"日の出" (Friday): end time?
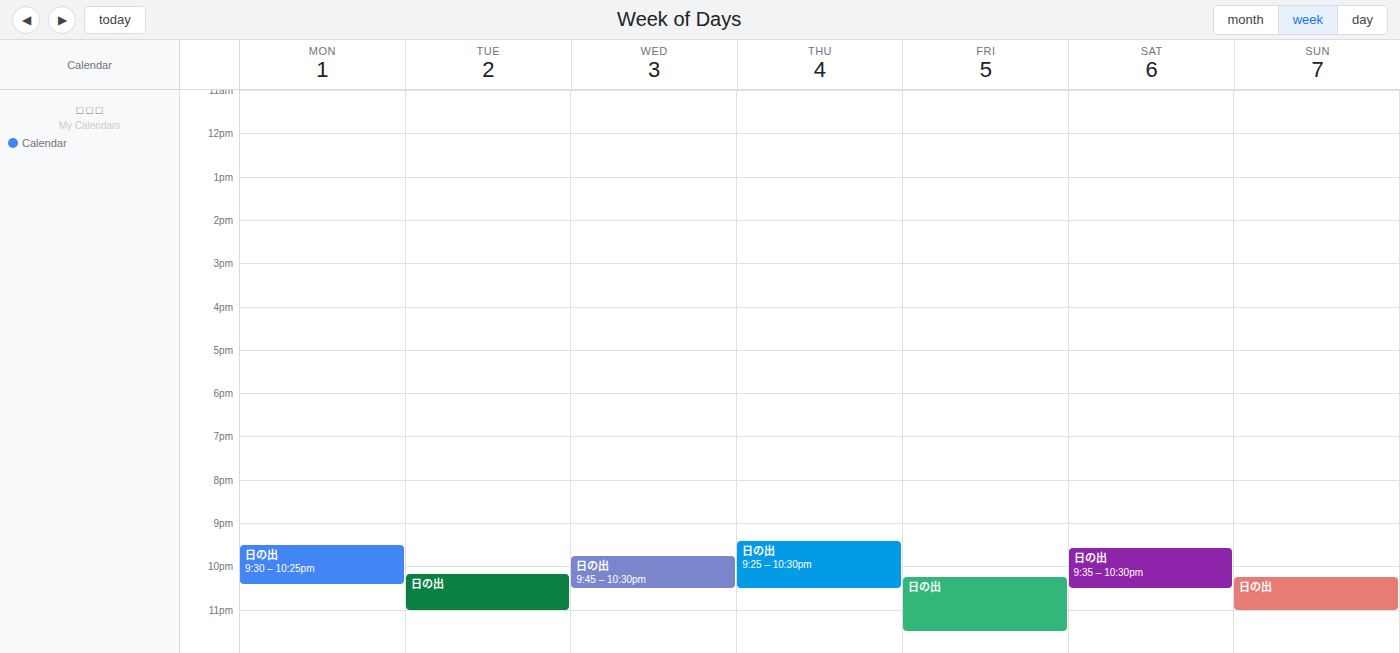
11:30 PM